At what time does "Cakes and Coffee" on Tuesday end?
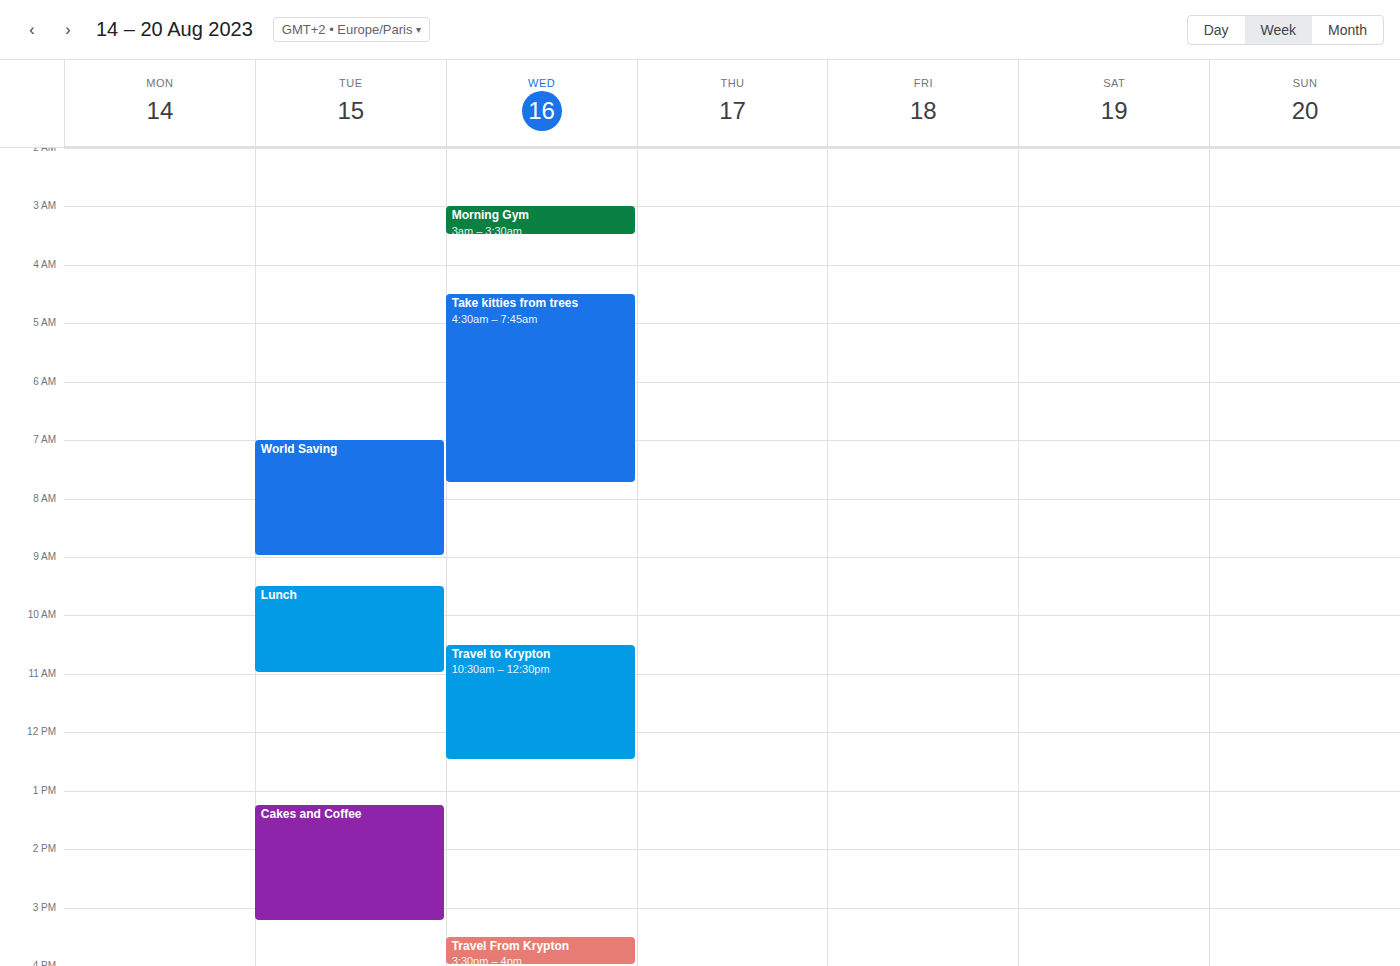
3:15 PM